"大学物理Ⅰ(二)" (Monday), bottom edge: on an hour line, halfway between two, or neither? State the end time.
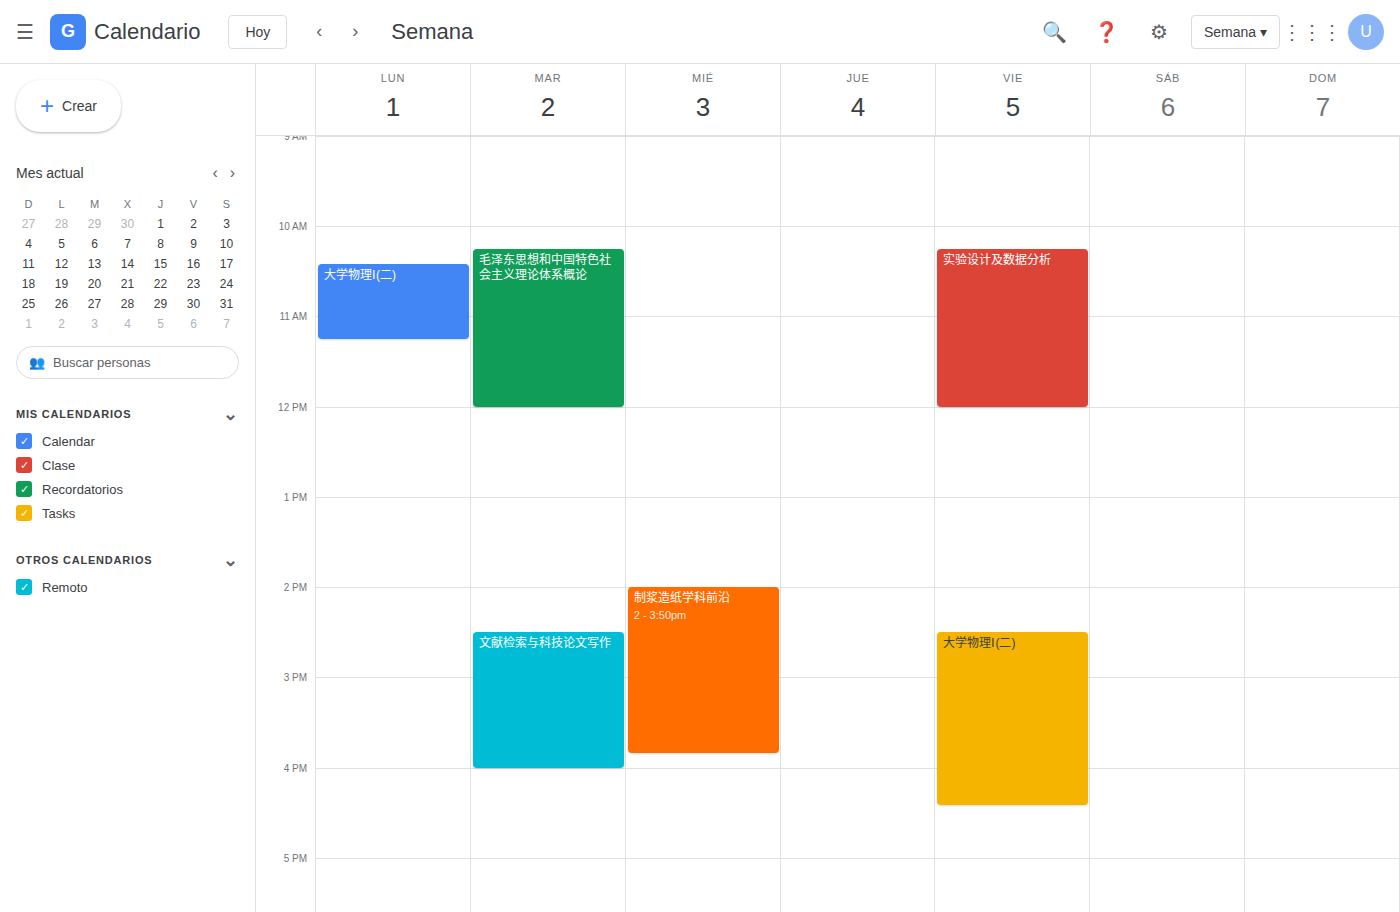
11:15 AM -- neither: a quarter of the way from the 11 AM line to the 12 PM line.